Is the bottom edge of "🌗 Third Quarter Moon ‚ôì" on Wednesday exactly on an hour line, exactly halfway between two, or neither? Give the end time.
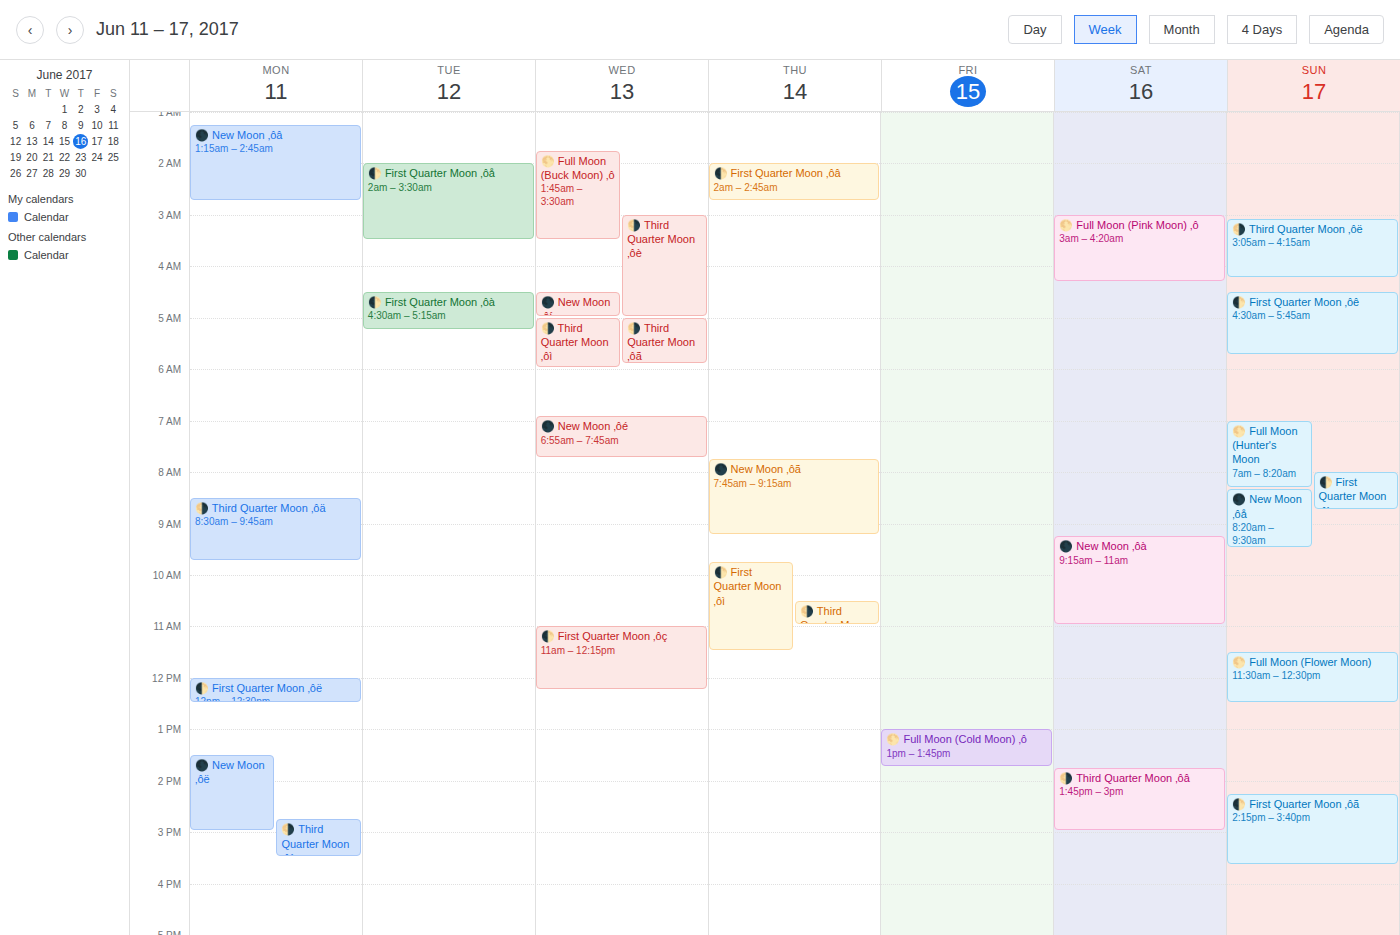
6:00 AM -- exactly on the 6 AM line.